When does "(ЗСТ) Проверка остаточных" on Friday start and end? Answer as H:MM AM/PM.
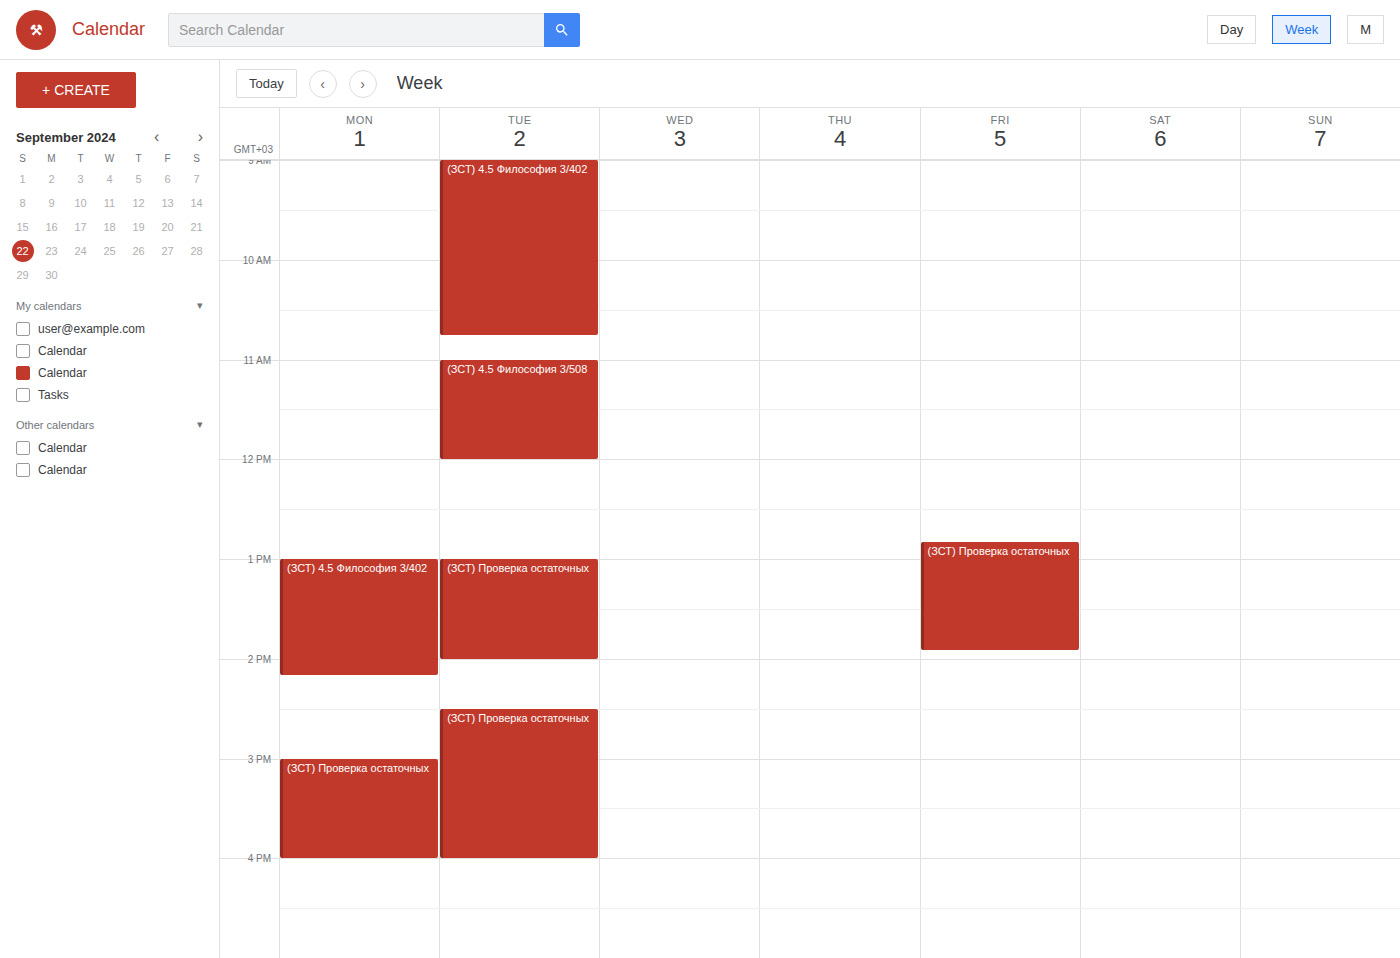
12:50 PM to 1:55 PM